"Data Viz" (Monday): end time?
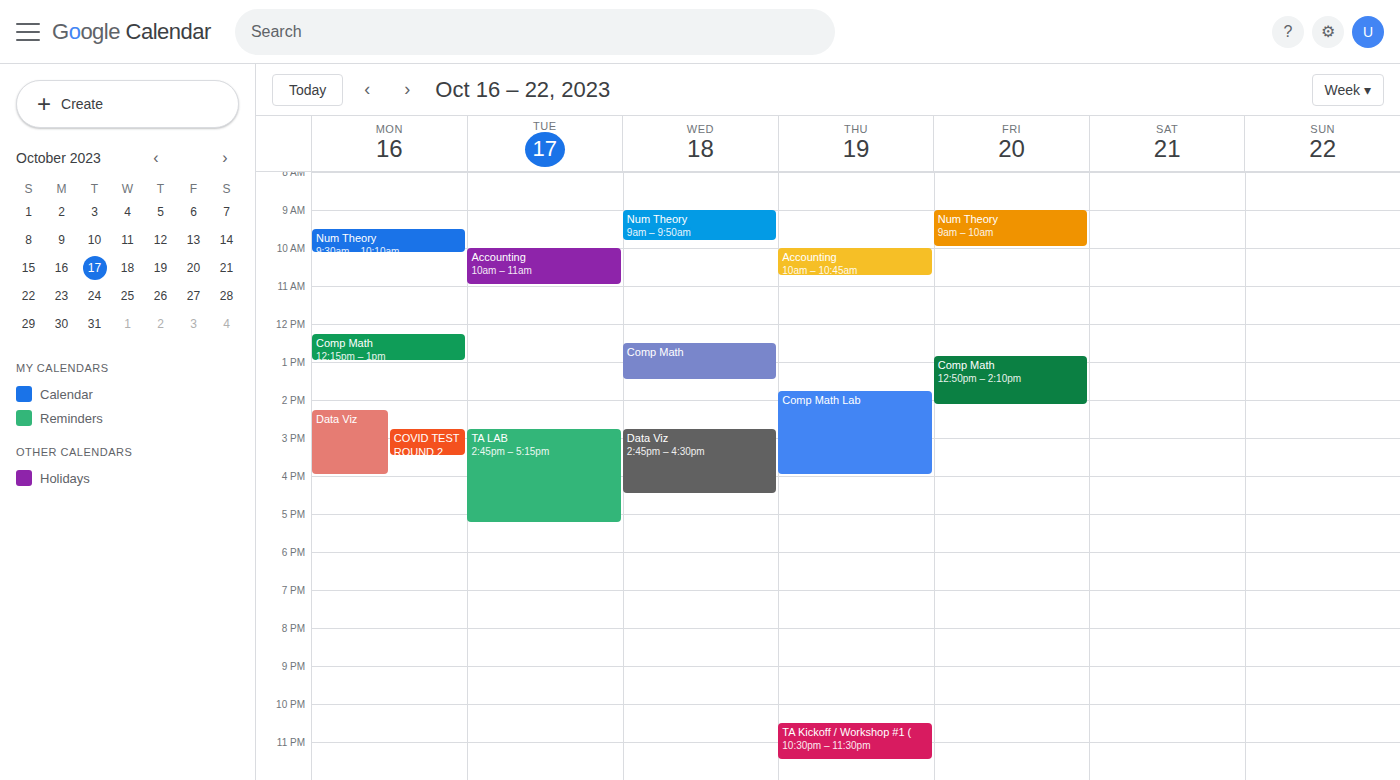
4:00 PM